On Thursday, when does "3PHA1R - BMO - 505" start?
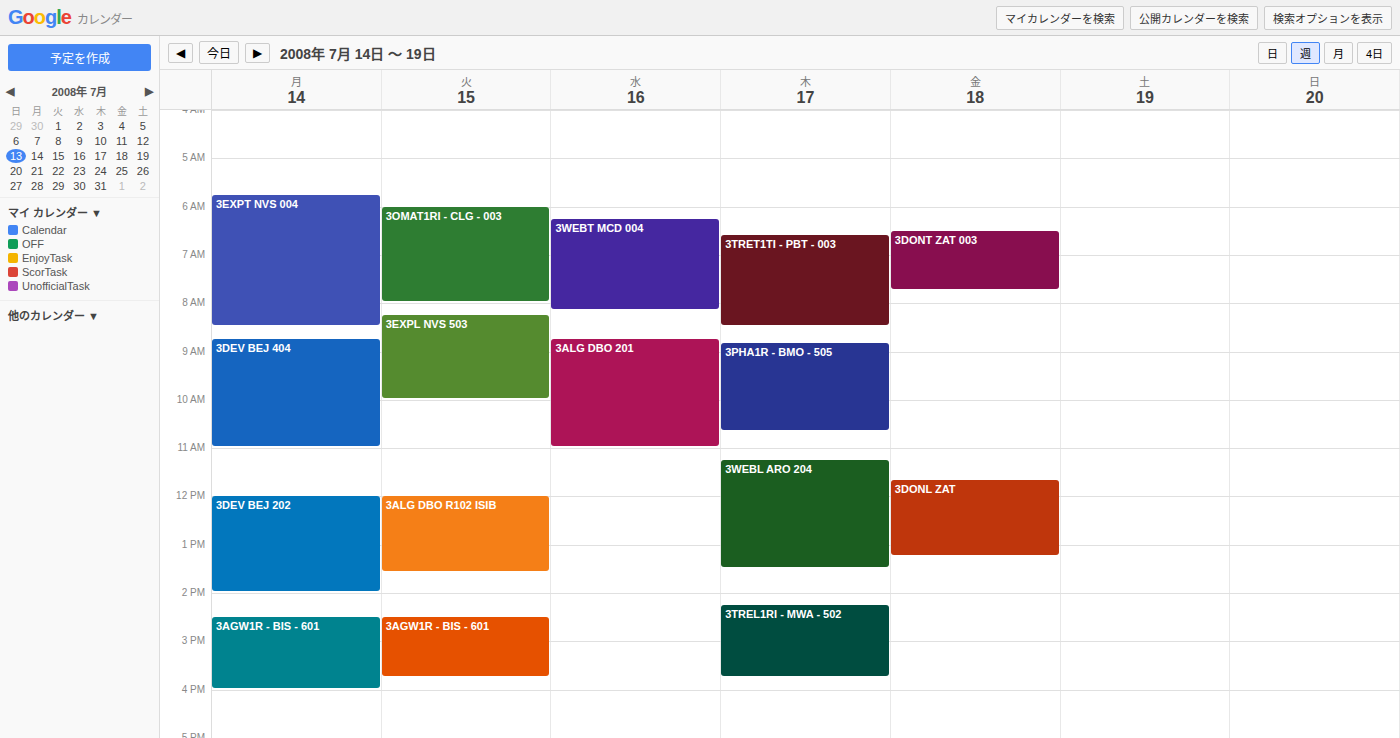
8:50 AM